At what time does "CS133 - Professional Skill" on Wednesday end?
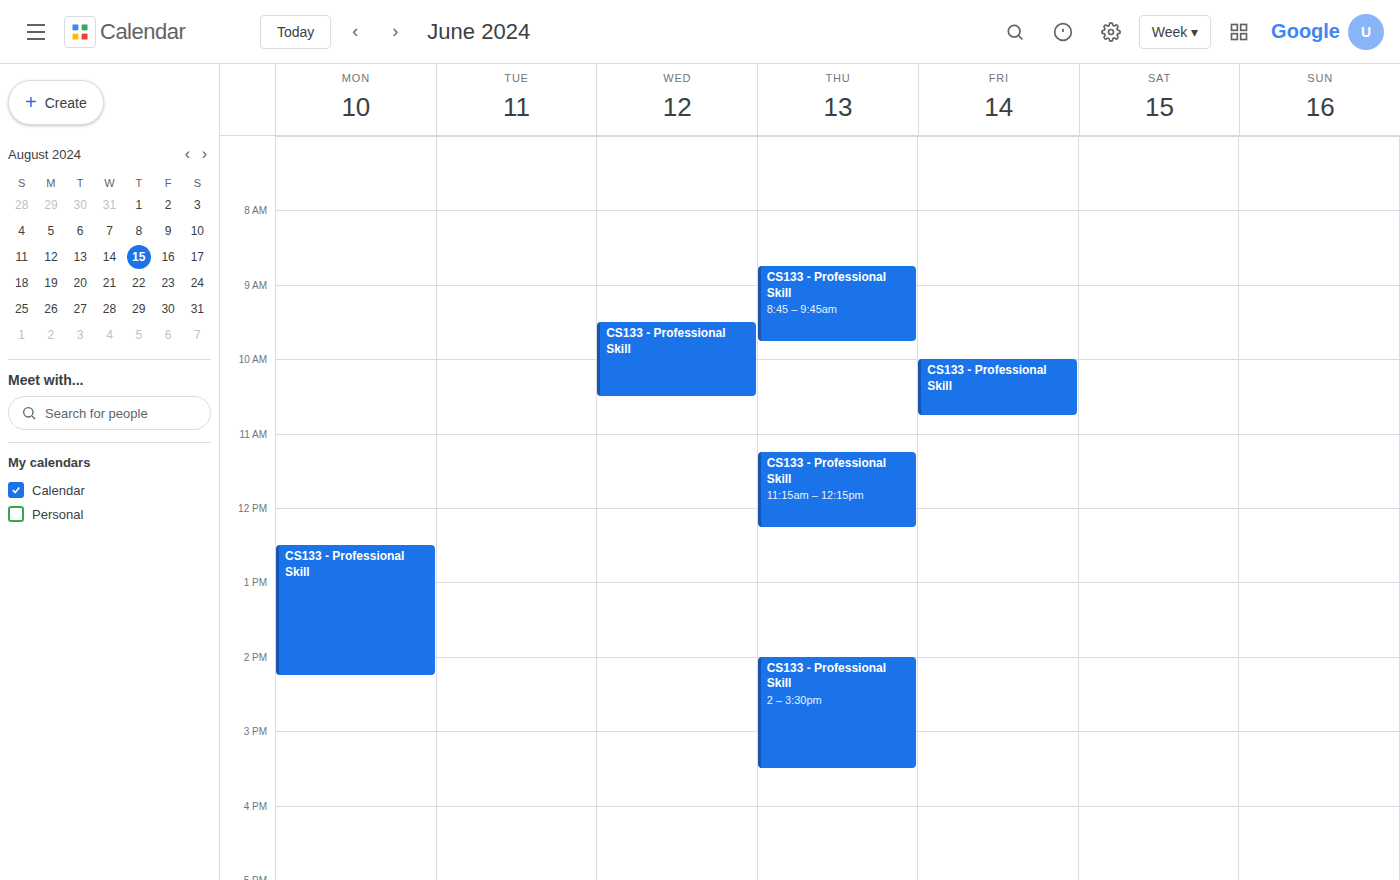
10:30 AM